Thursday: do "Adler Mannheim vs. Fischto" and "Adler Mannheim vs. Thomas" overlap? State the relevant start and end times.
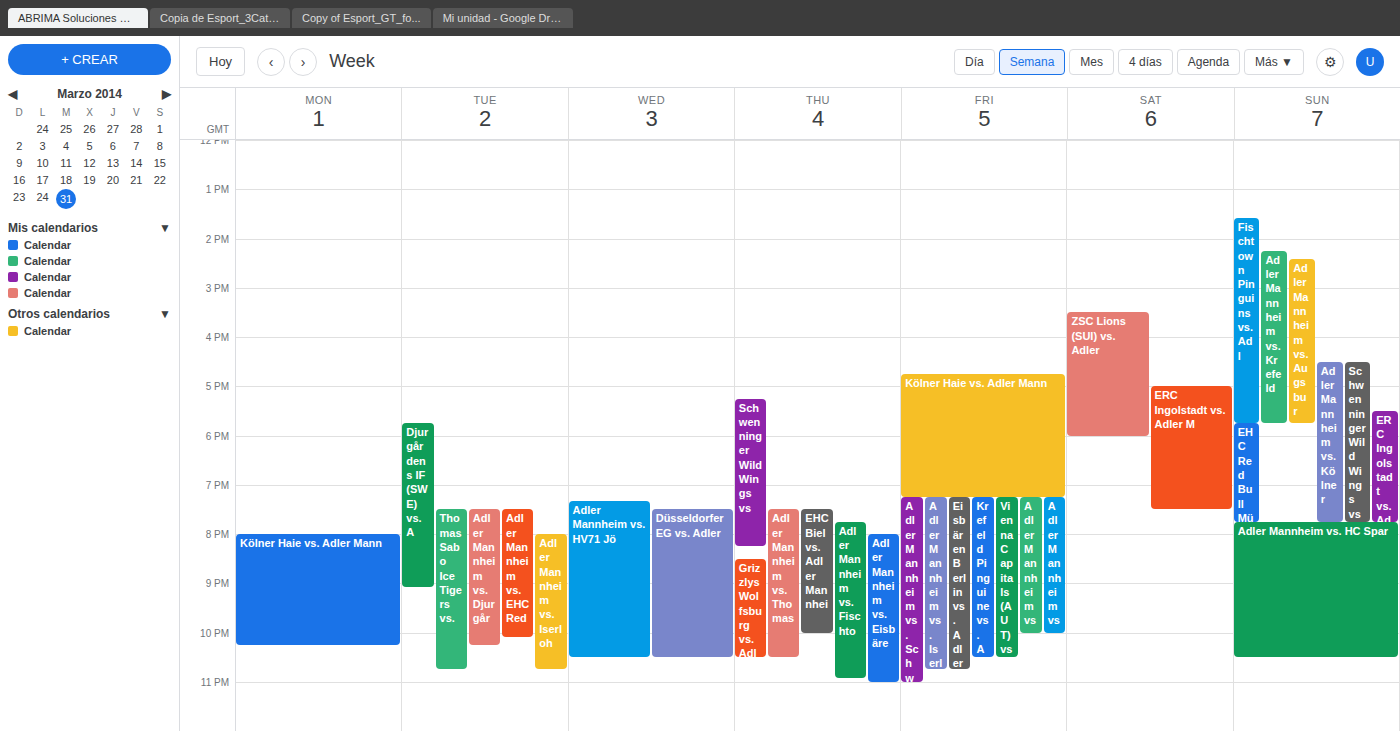
"Adler Mannheim vs. Fischto" starts at 7:45 PM, before "Adler Mannheim vs. Thomas" ends at 10:30 PM -- they overlap.